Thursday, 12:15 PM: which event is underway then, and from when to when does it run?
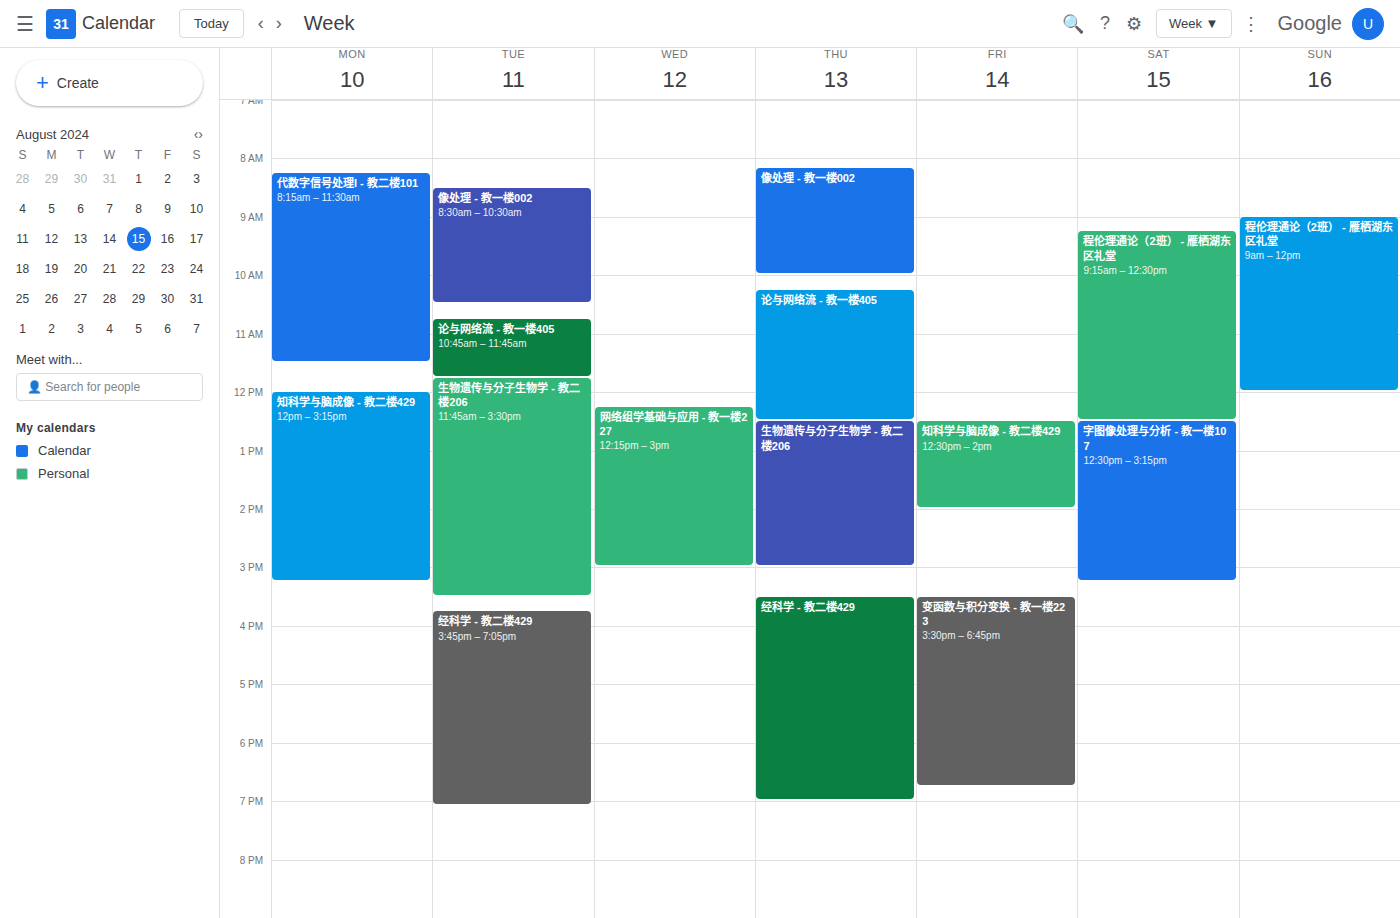
"论与网络流 - 教一楼405", 10:15 AM to 12:30 PM